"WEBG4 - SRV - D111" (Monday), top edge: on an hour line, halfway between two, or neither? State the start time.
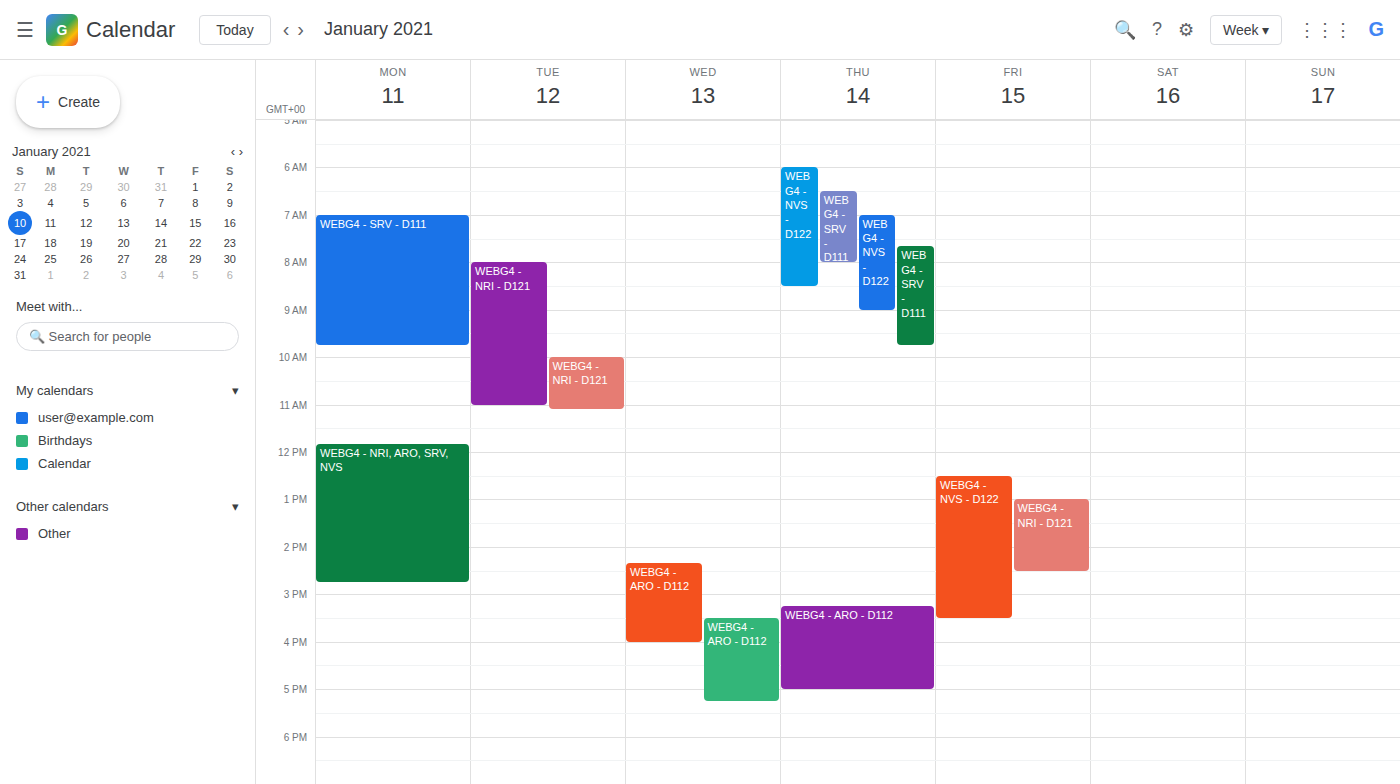
7:00 AM -- exactly on the 7 AM line.